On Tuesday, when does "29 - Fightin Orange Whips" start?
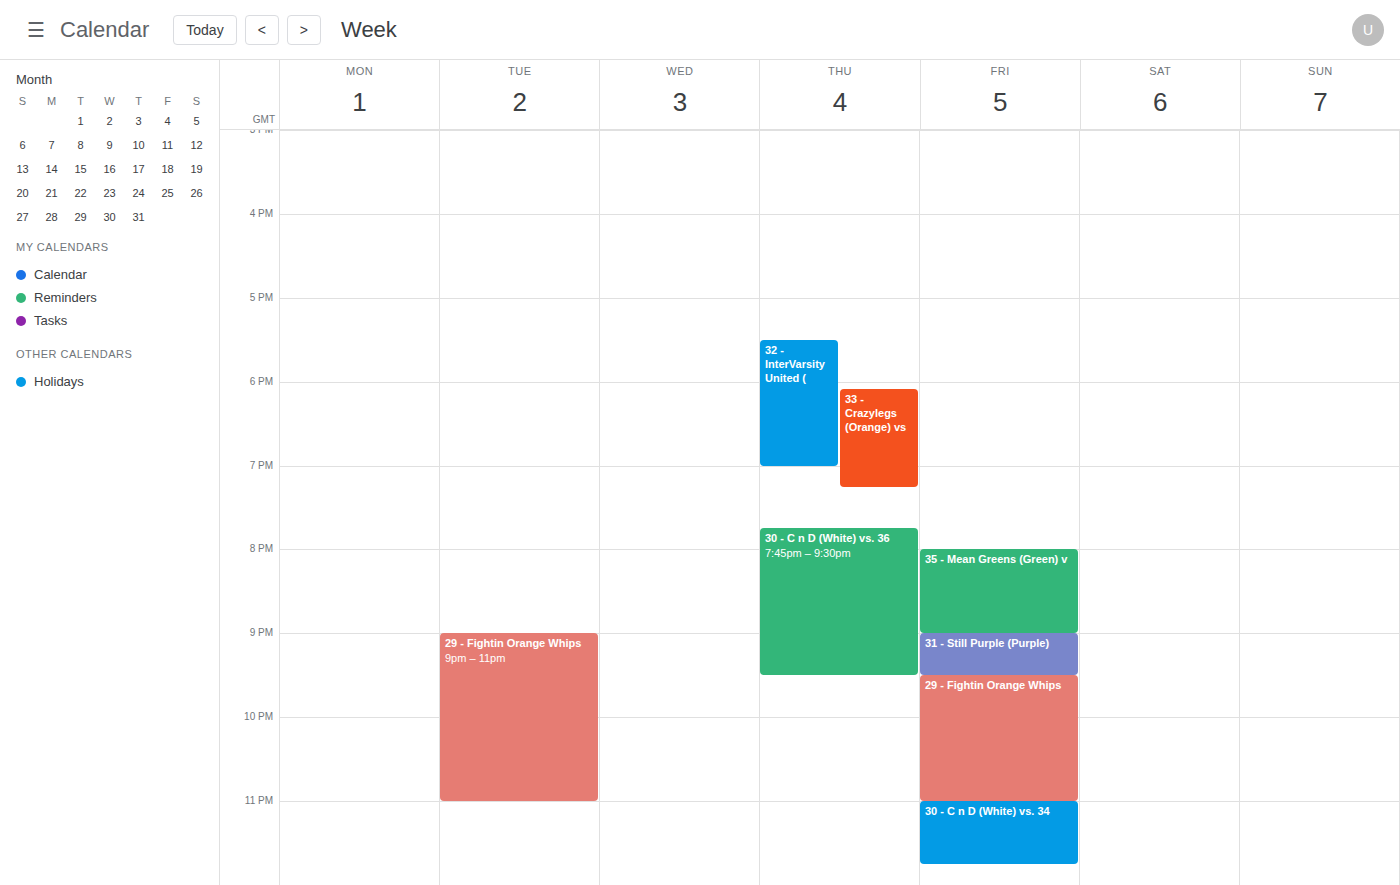
21:00